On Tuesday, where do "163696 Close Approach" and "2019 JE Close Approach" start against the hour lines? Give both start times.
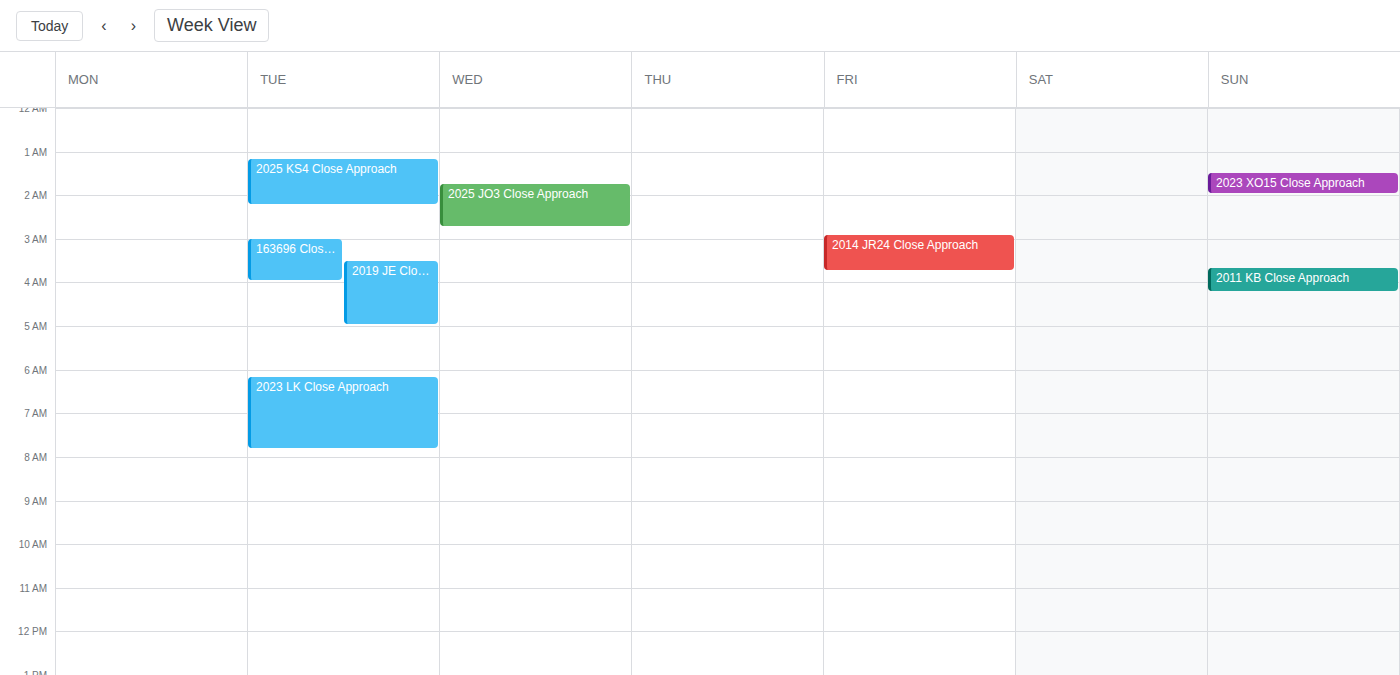
"163696 Close Approach": 3:00 AM, exactly on the 3 AM line. "2019 JE Close Approach": 3:30 AM, halfway between the 3 AM and 4 AM lines.